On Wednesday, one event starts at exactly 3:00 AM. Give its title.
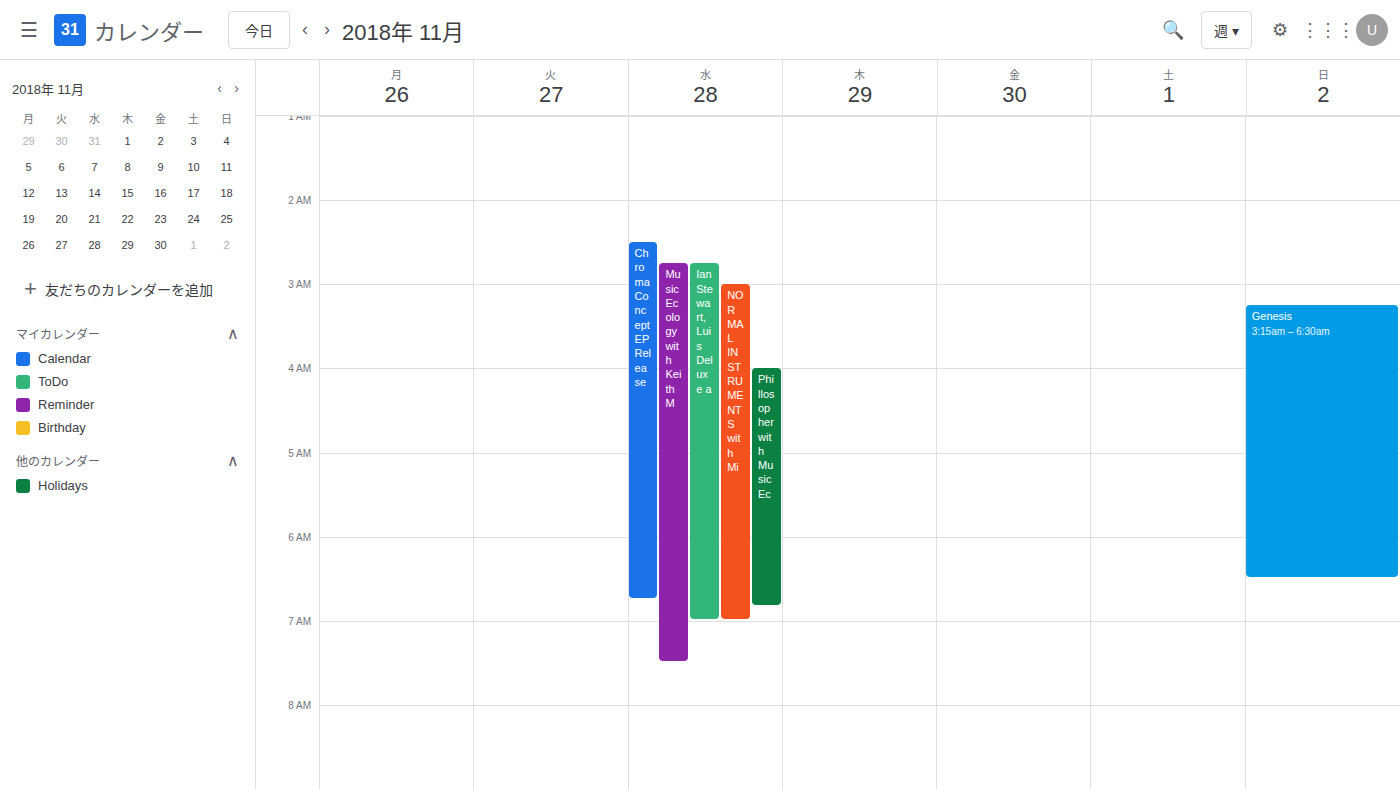
"NORMAL INSTRUMENTS with Mi"